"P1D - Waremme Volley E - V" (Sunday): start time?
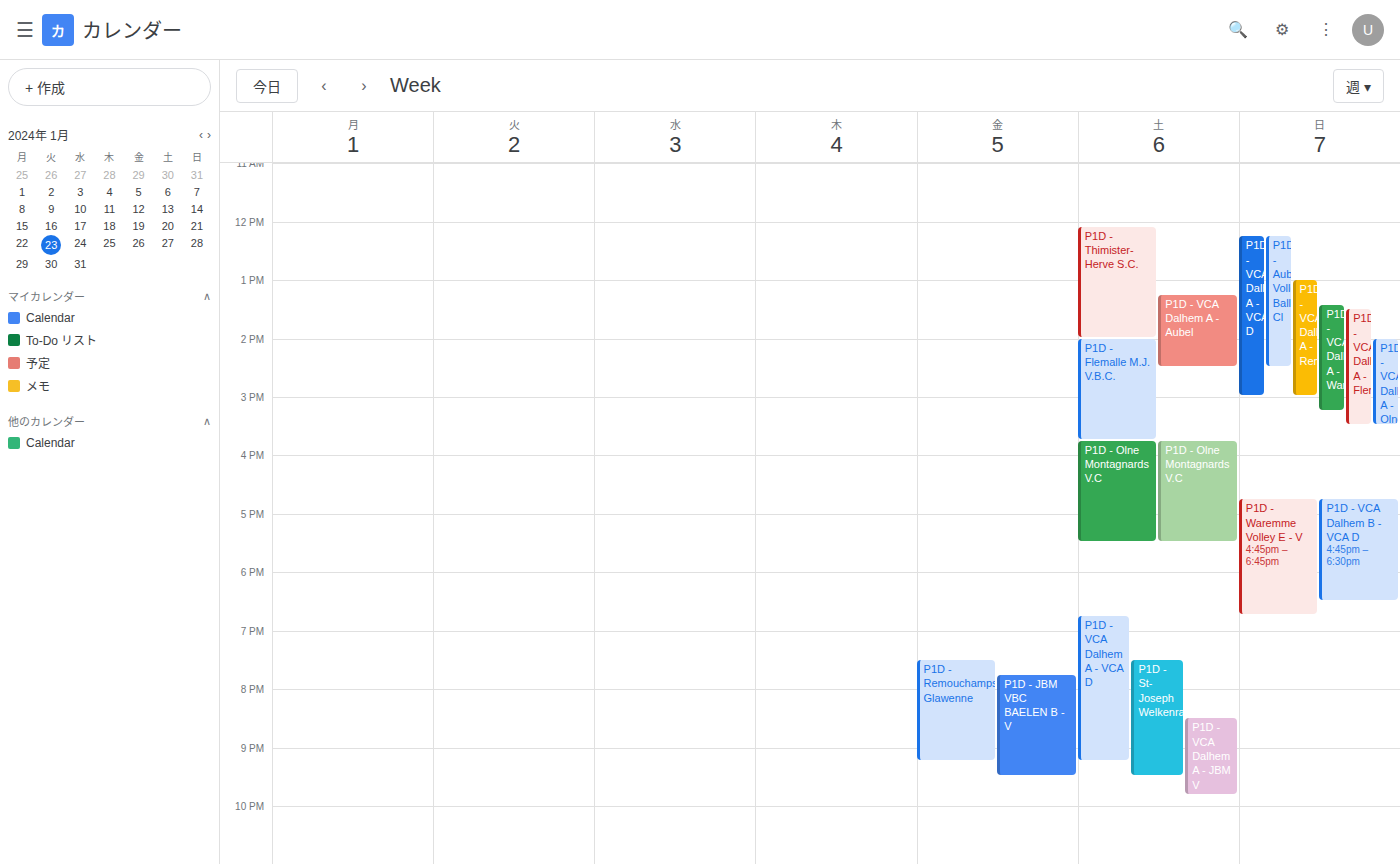
4:45 PM